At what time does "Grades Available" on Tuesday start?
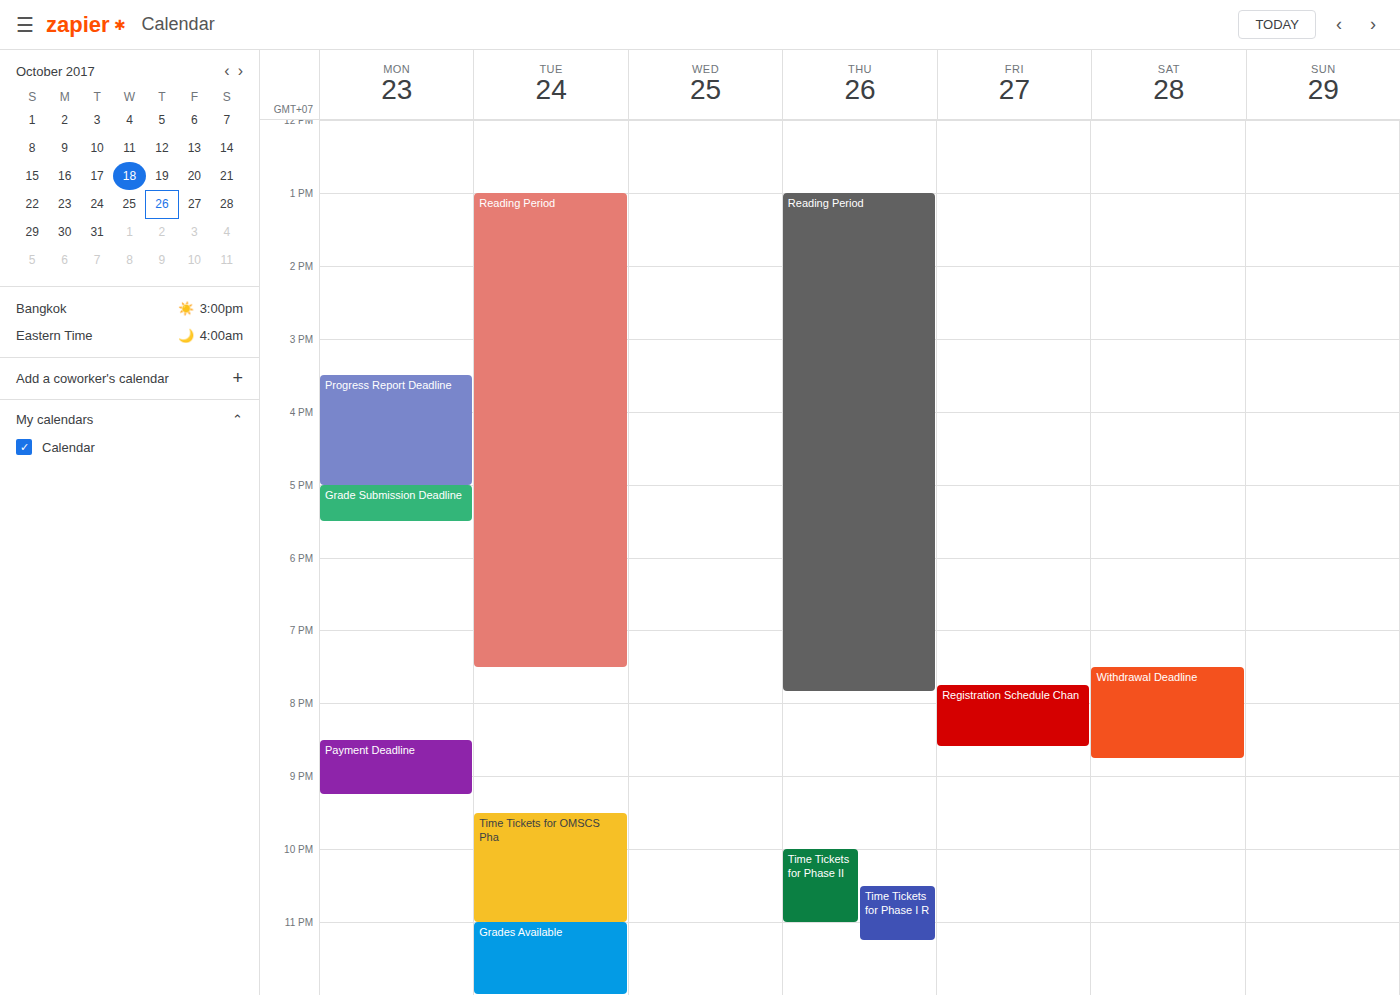
11:00 PM